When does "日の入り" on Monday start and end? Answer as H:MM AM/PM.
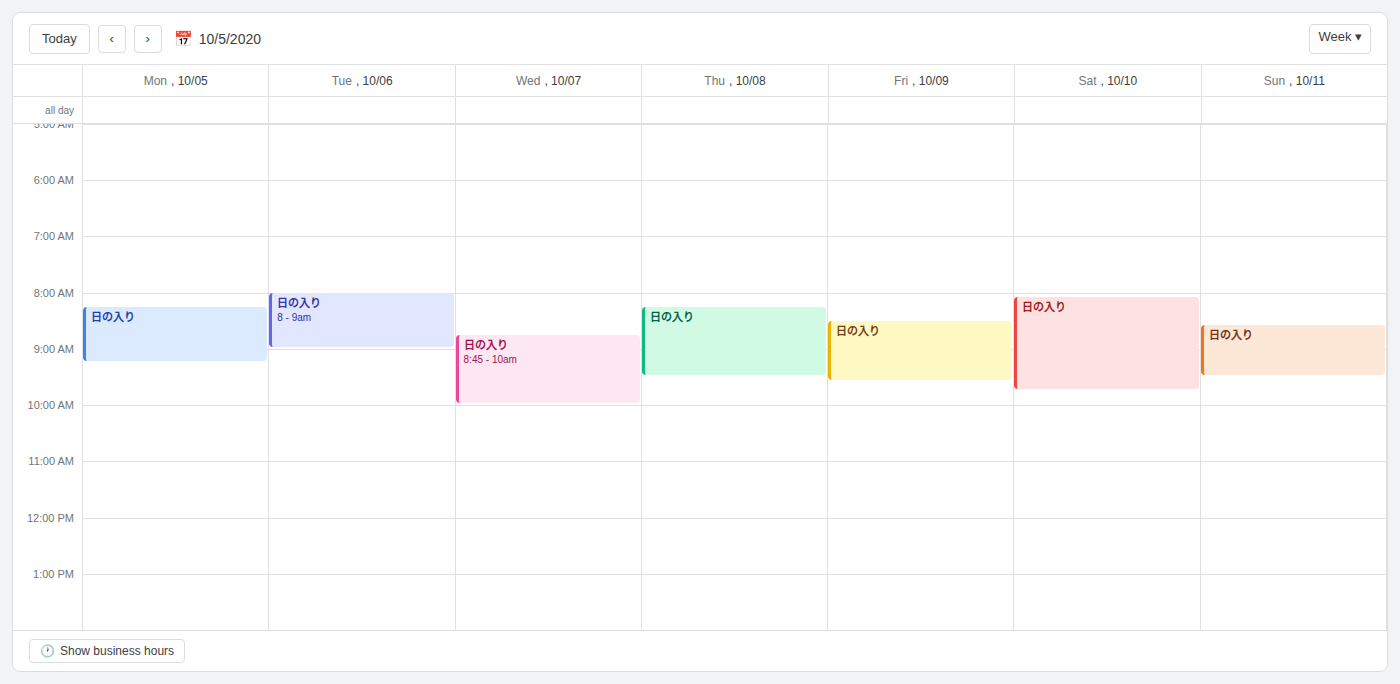
8:15 AM to 9:15 AM